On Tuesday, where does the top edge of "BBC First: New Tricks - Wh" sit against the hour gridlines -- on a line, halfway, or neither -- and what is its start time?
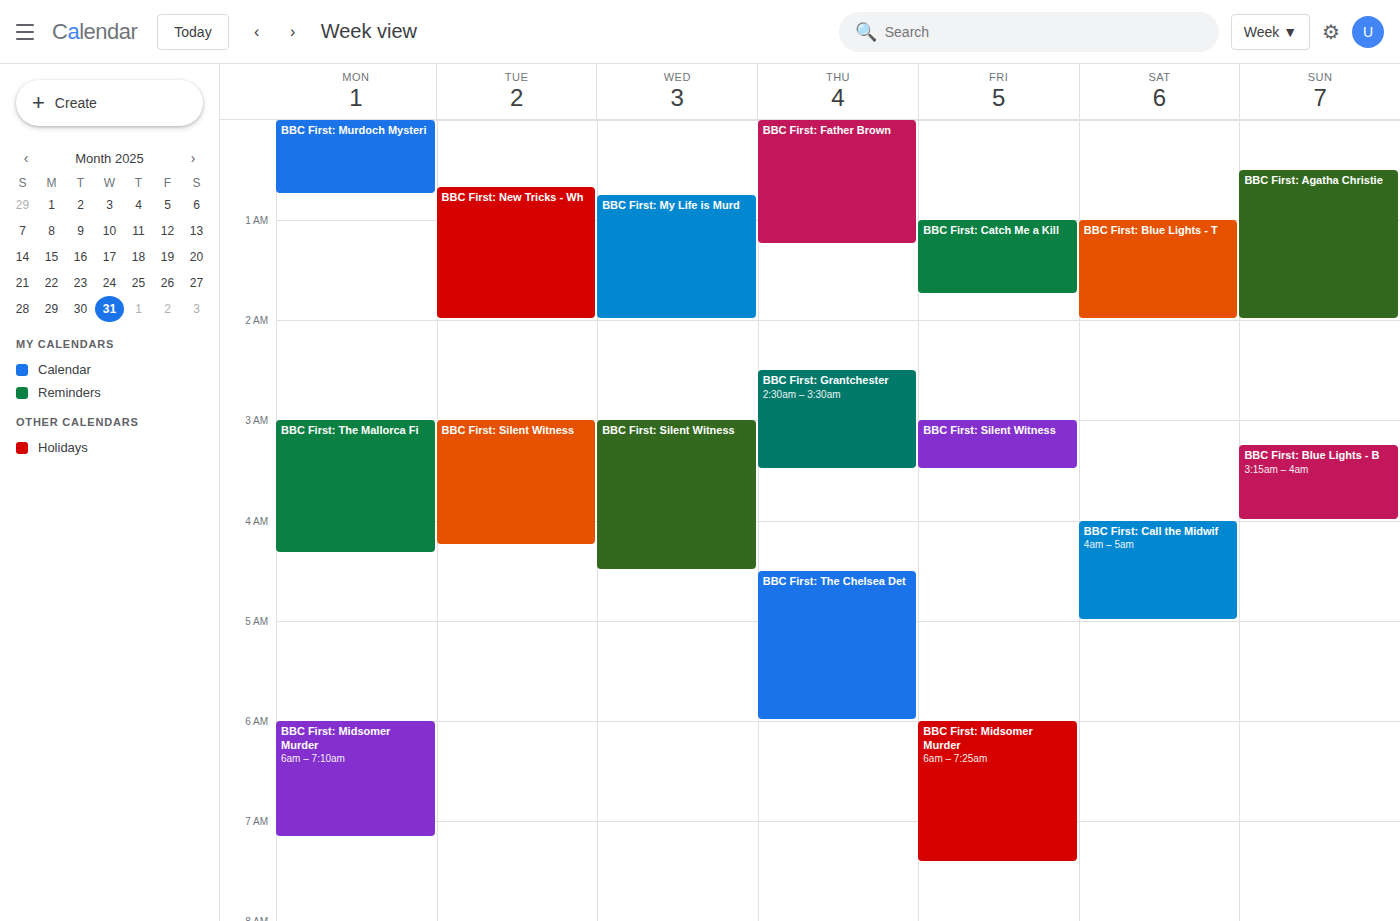
00:40 -- neither: 40 minutes below the 00:00 line and 20 minutes above the 01:00 line.